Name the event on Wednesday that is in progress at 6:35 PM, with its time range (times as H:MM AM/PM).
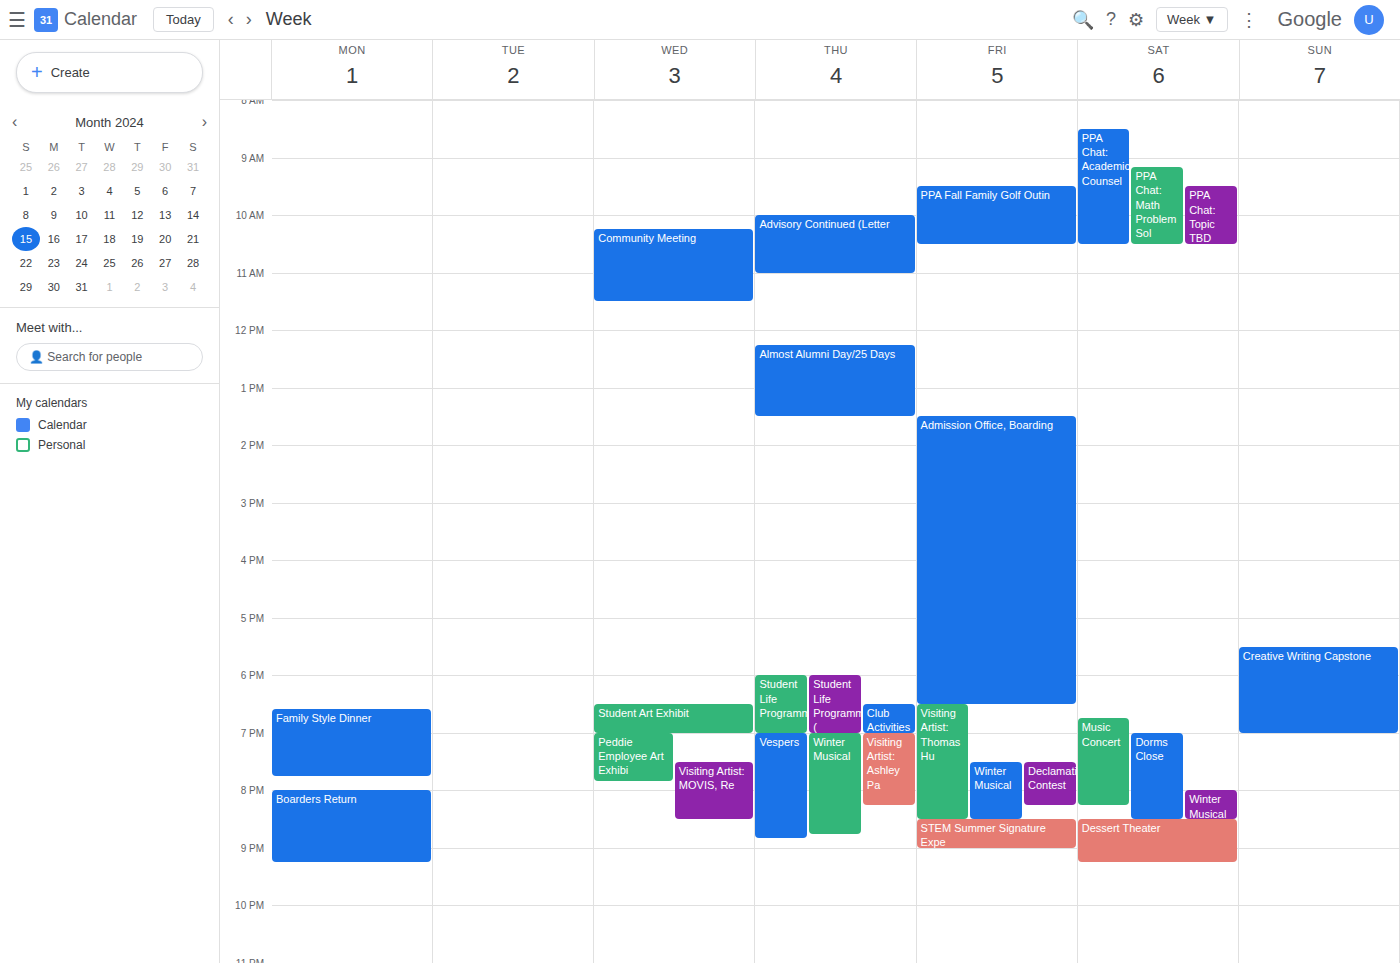
"Student Art Exhibit", 6:30 PM to 7:00 PM